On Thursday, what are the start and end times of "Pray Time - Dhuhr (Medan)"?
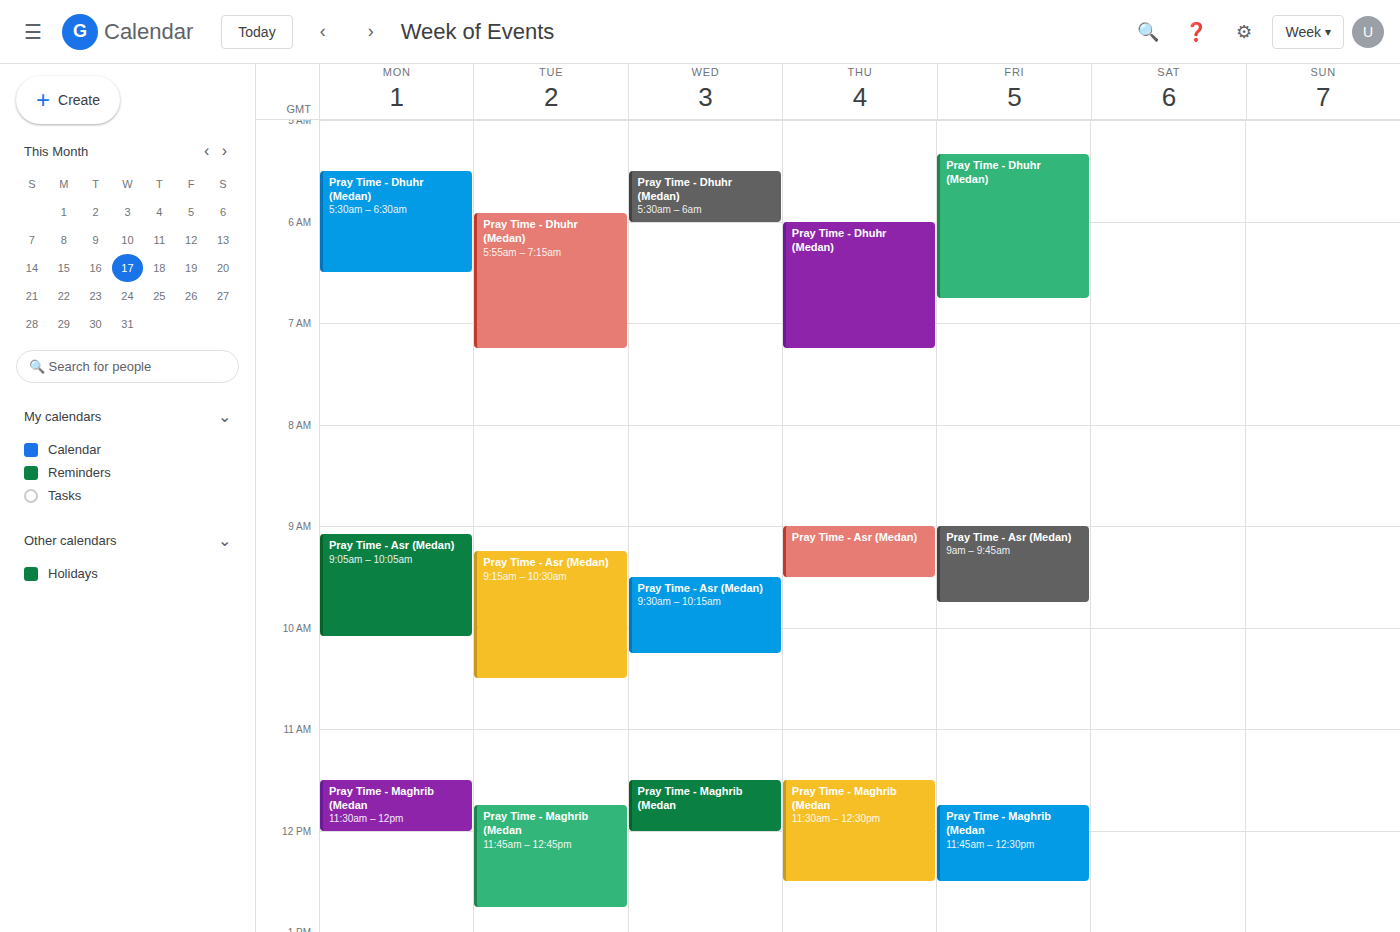
6:00 AM to 7:15 AM